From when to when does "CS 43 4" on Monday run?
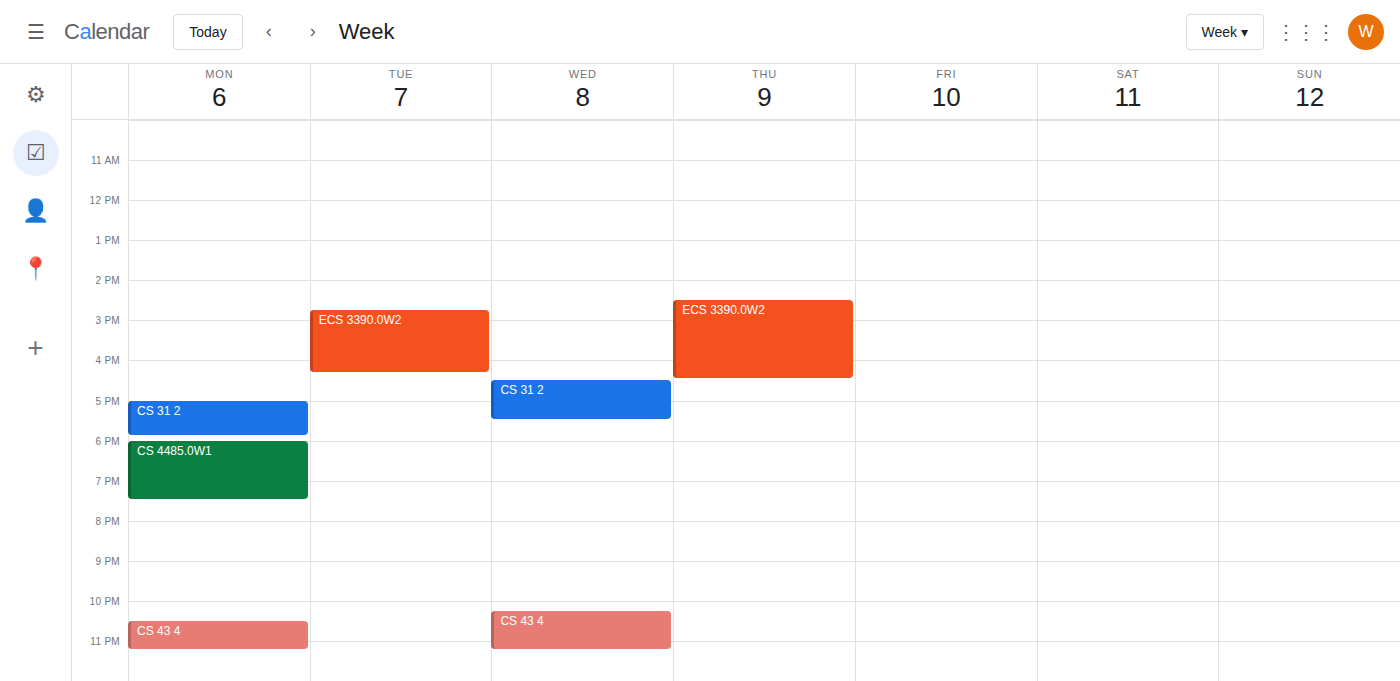
10:30 PM to 11:15 PM